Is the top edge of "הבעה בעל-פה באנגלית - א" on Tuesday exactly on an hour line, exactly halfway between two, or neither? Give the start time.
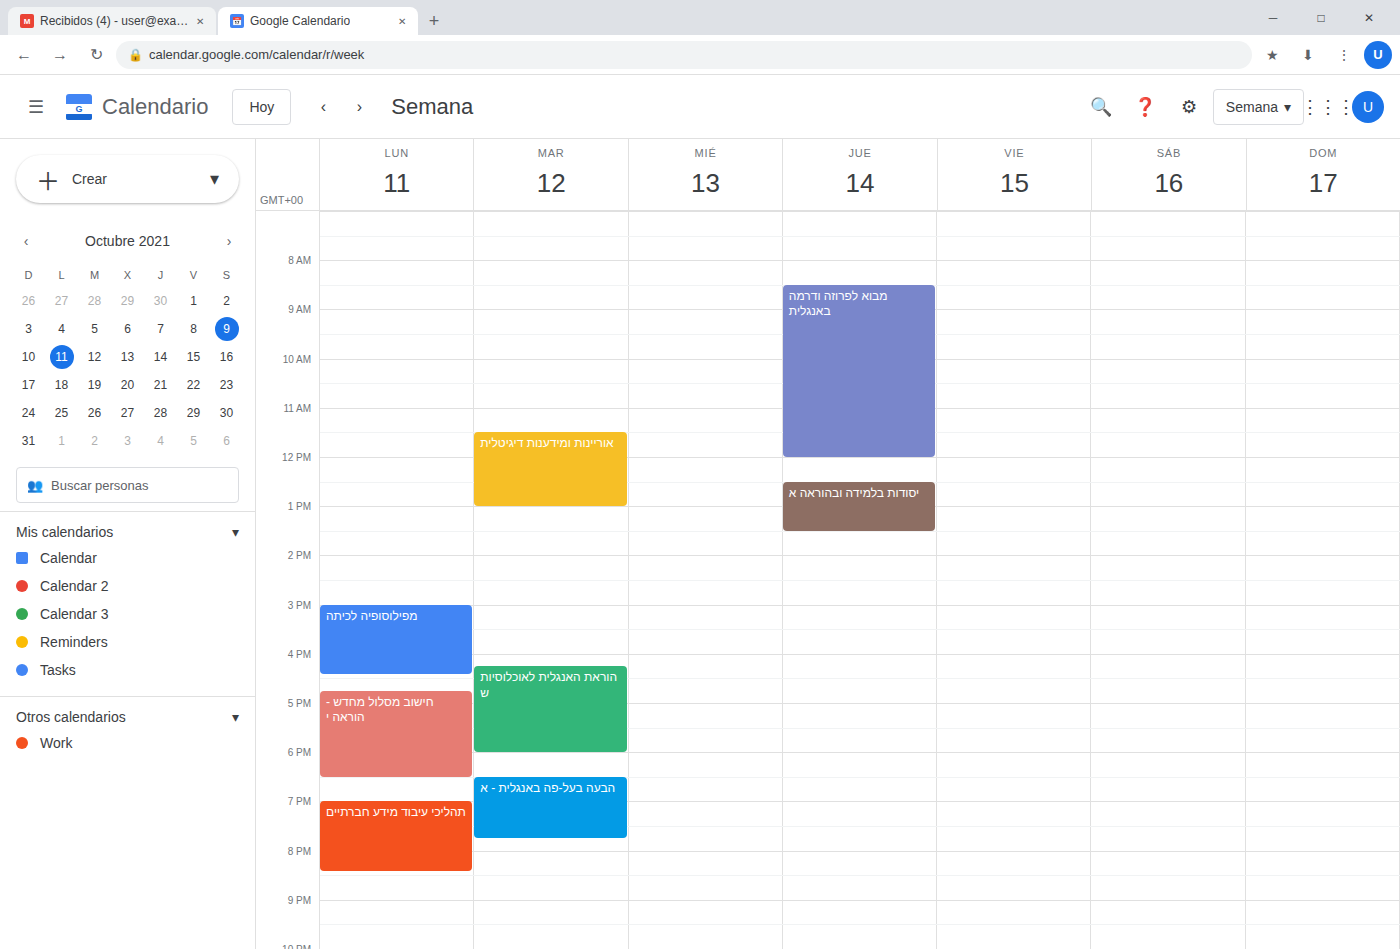
6:30 PM -- halfway between the 6 PM and 7 PM lines.